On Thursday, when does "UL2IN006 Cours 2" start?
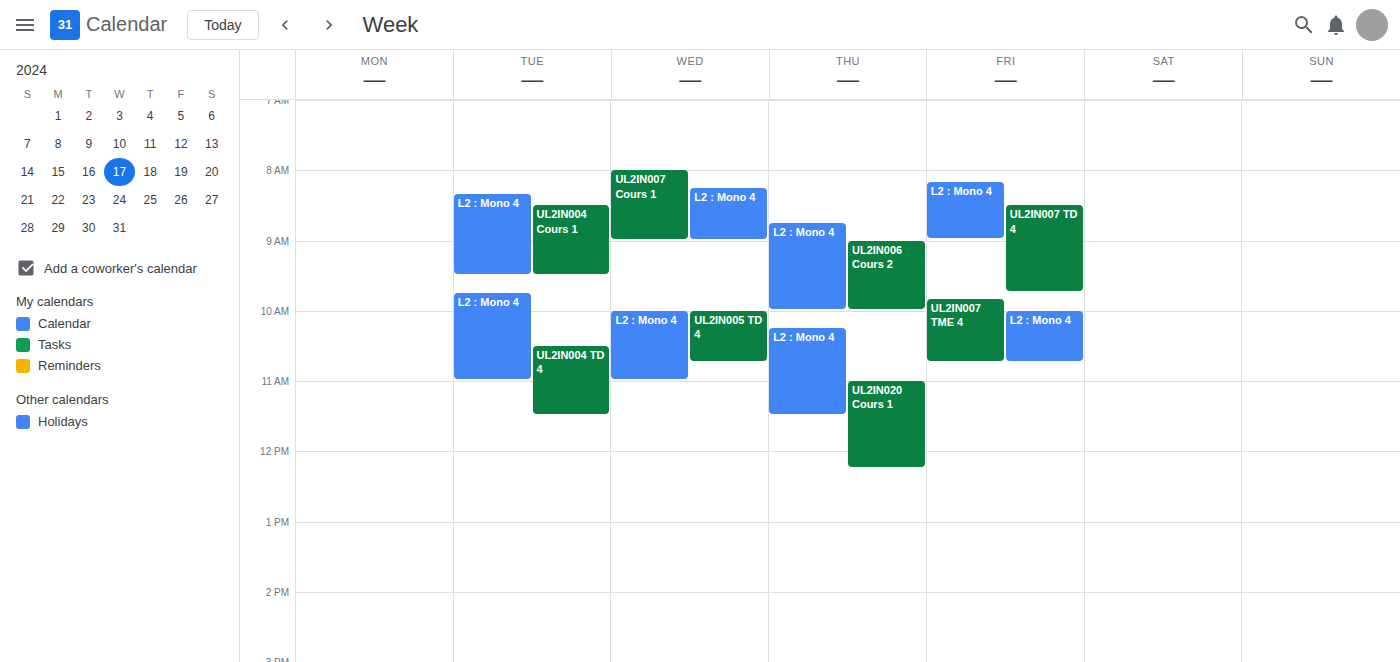
9:00 AM